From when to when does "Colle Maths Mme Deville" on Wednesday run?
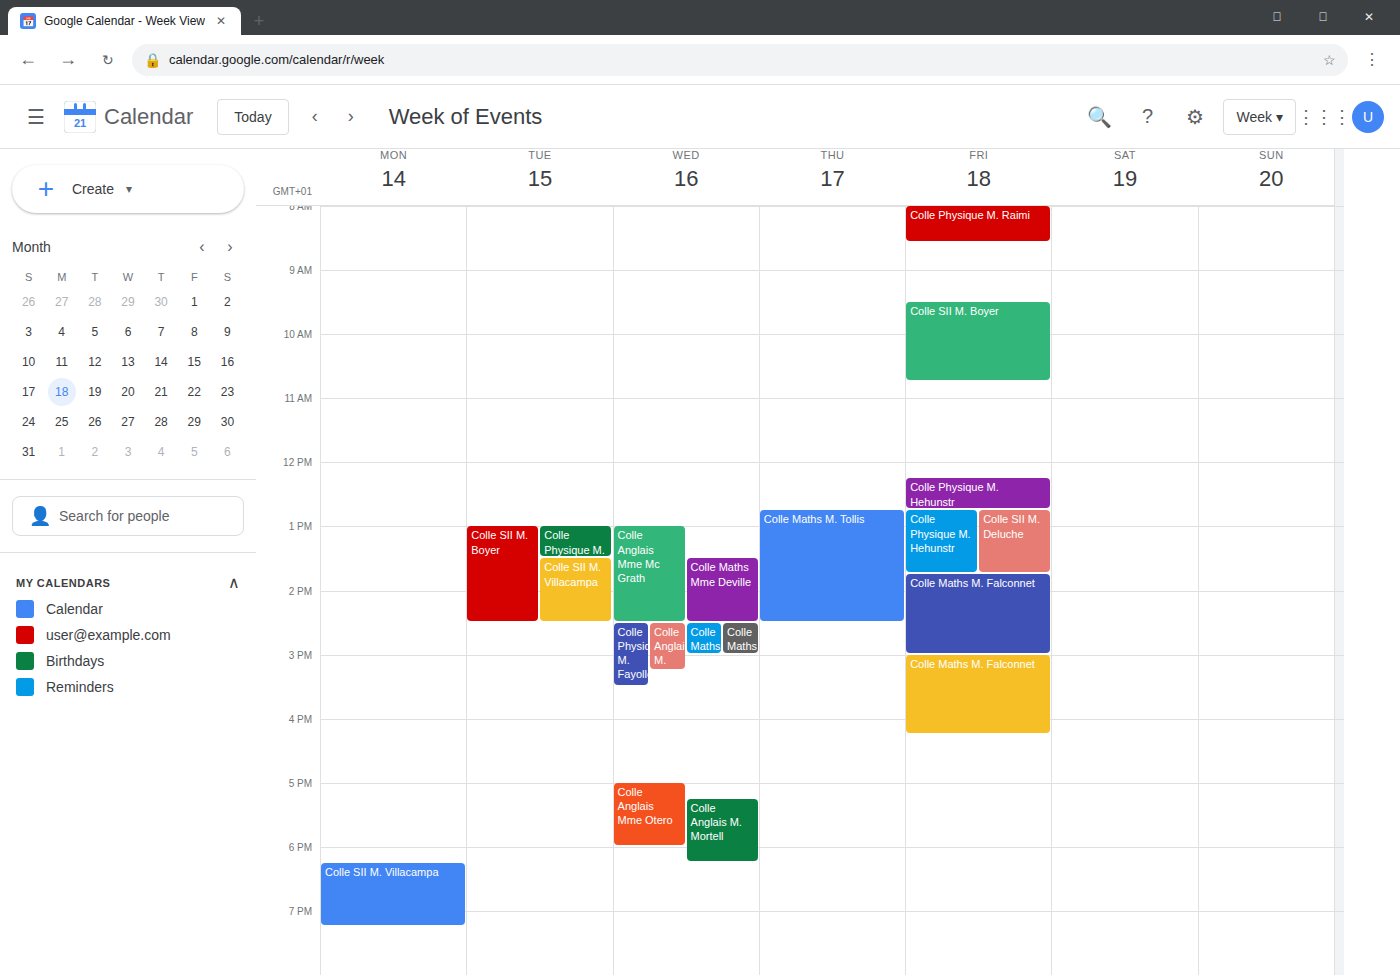
1:30 PM to 2:30 PM